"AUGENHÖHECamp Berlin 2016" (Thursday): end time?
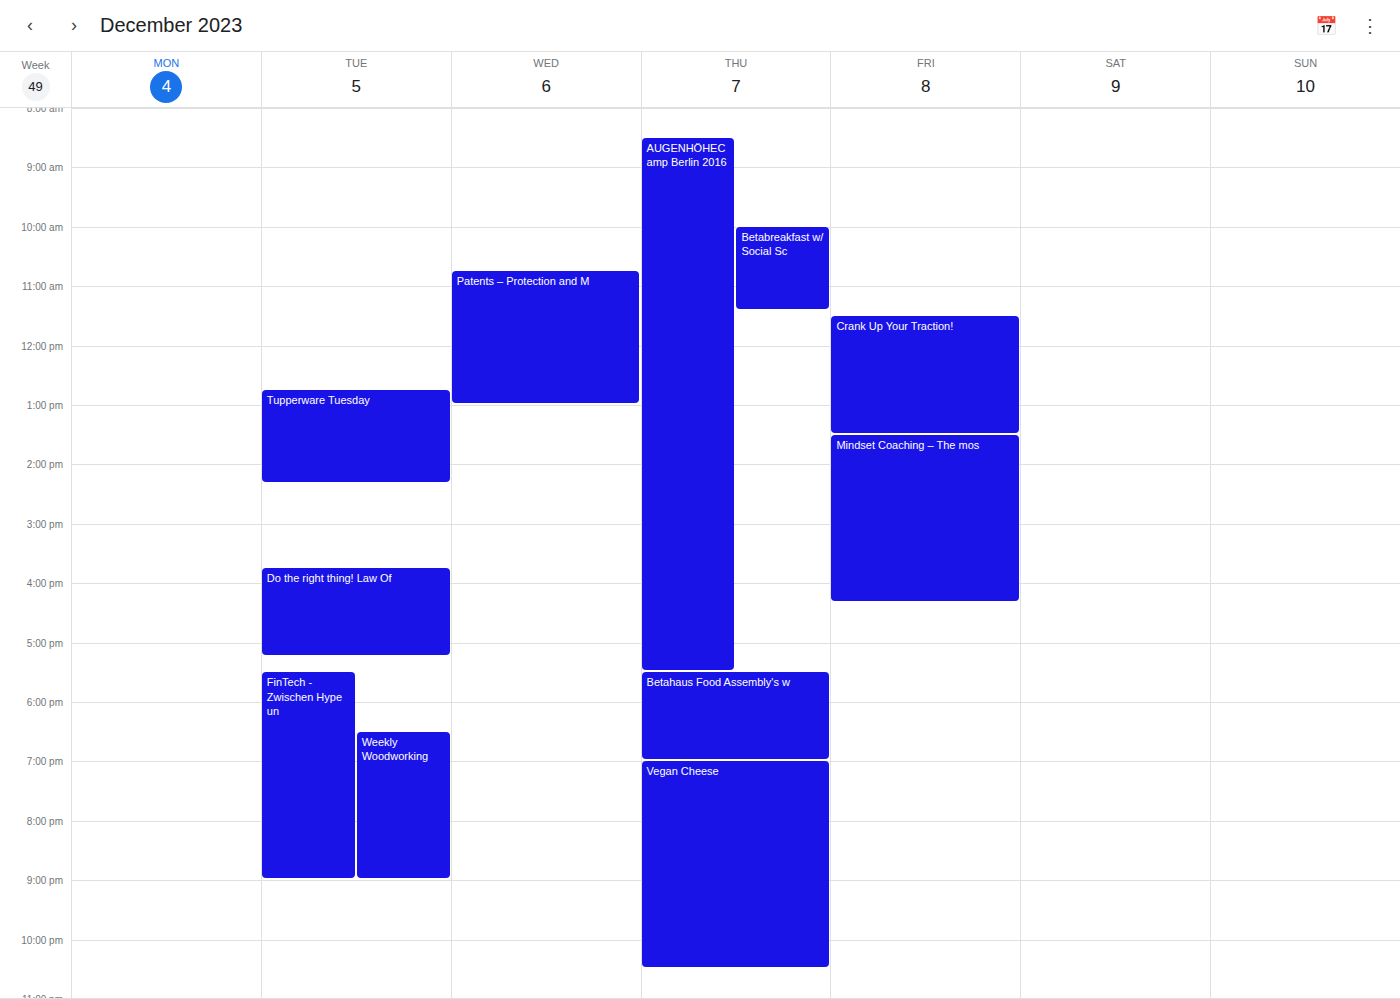
5:30 PM